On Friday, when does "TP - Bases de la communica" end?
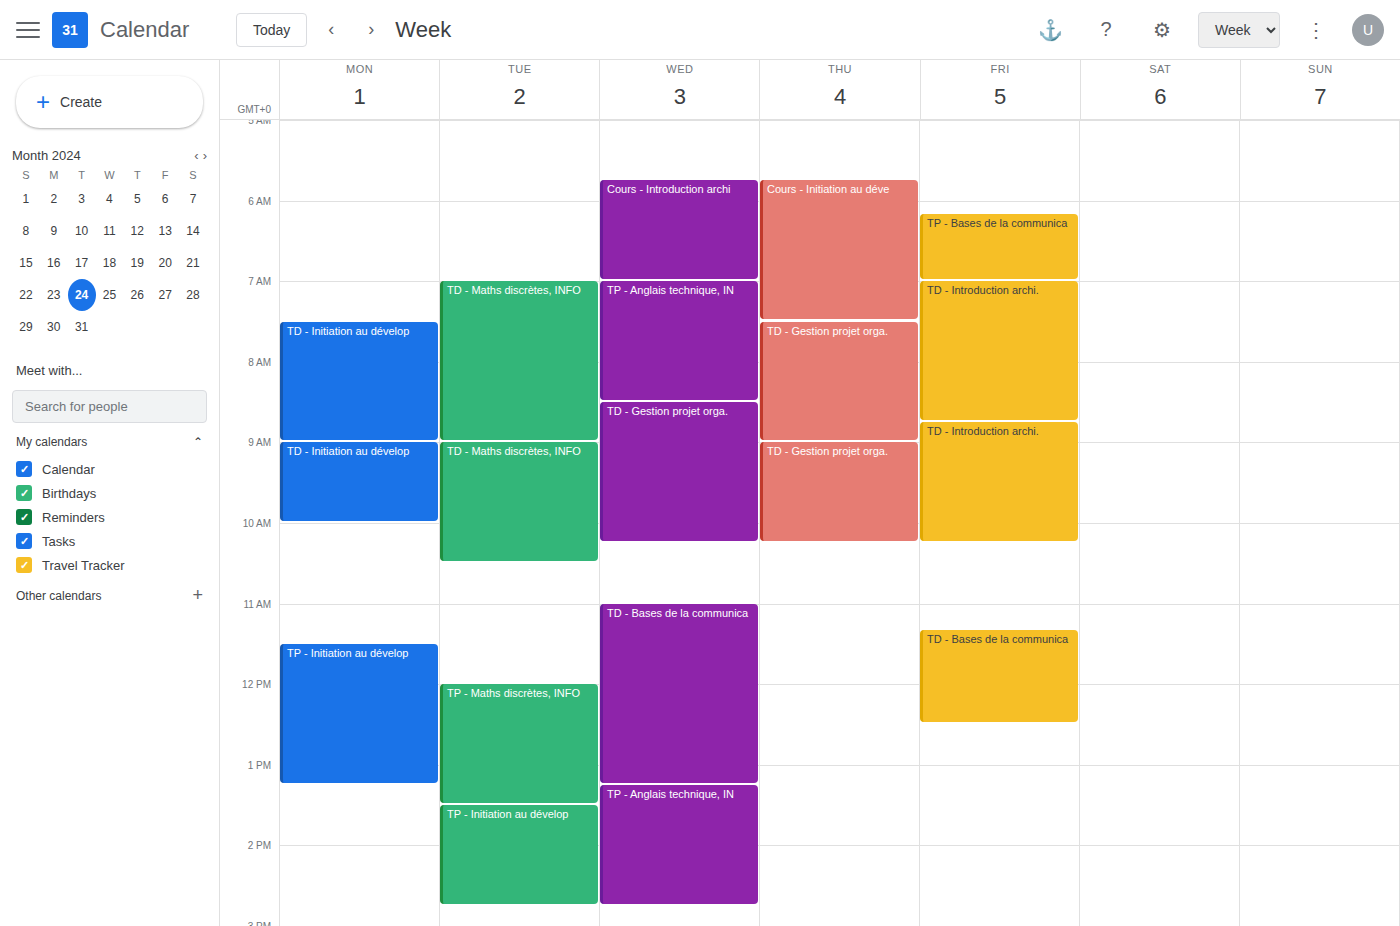
7:00 AM